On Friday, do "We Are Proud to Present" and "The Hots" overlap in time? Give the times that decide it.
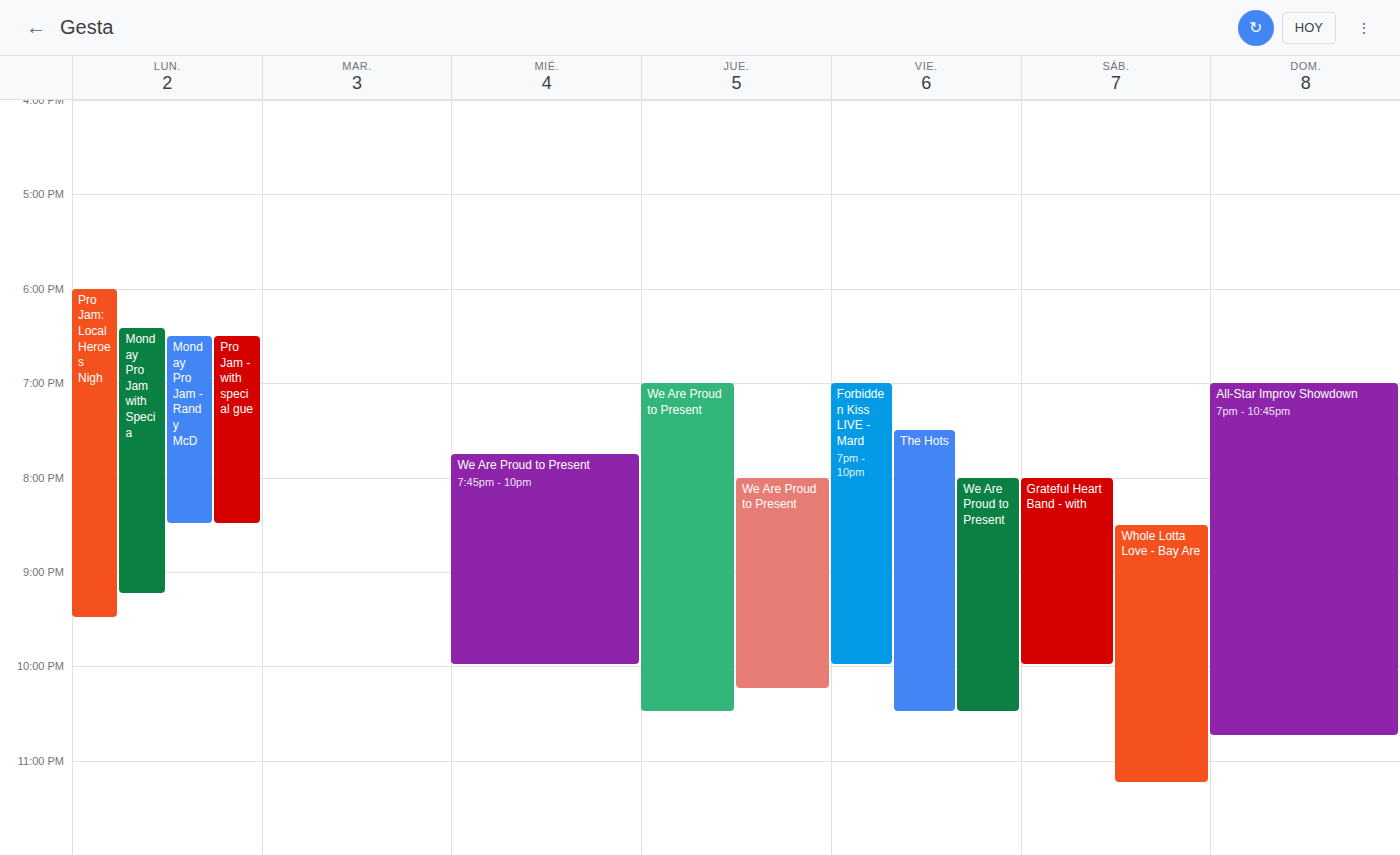
"We Are Proud to Present" starts at 8:00 PM, before "The Hots" ends at 10:30 PM -- they overlap.